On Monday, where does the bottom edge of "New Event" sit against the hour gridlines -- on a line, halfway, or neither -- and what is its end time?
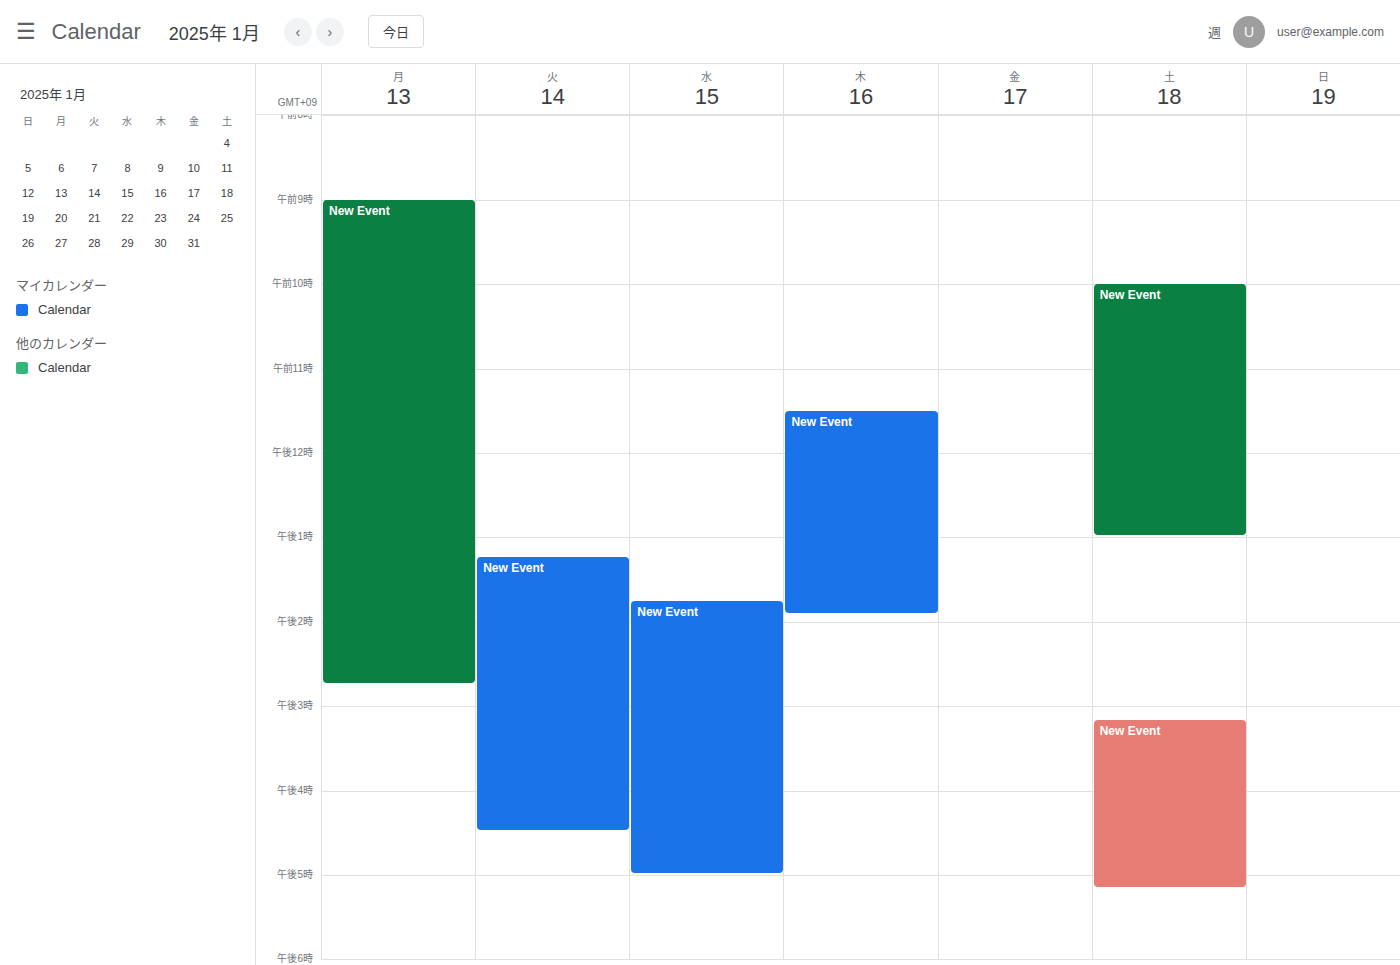
2:45 PM -- neither: three quarters of the way from the 2 PM line to the 3 PM line.